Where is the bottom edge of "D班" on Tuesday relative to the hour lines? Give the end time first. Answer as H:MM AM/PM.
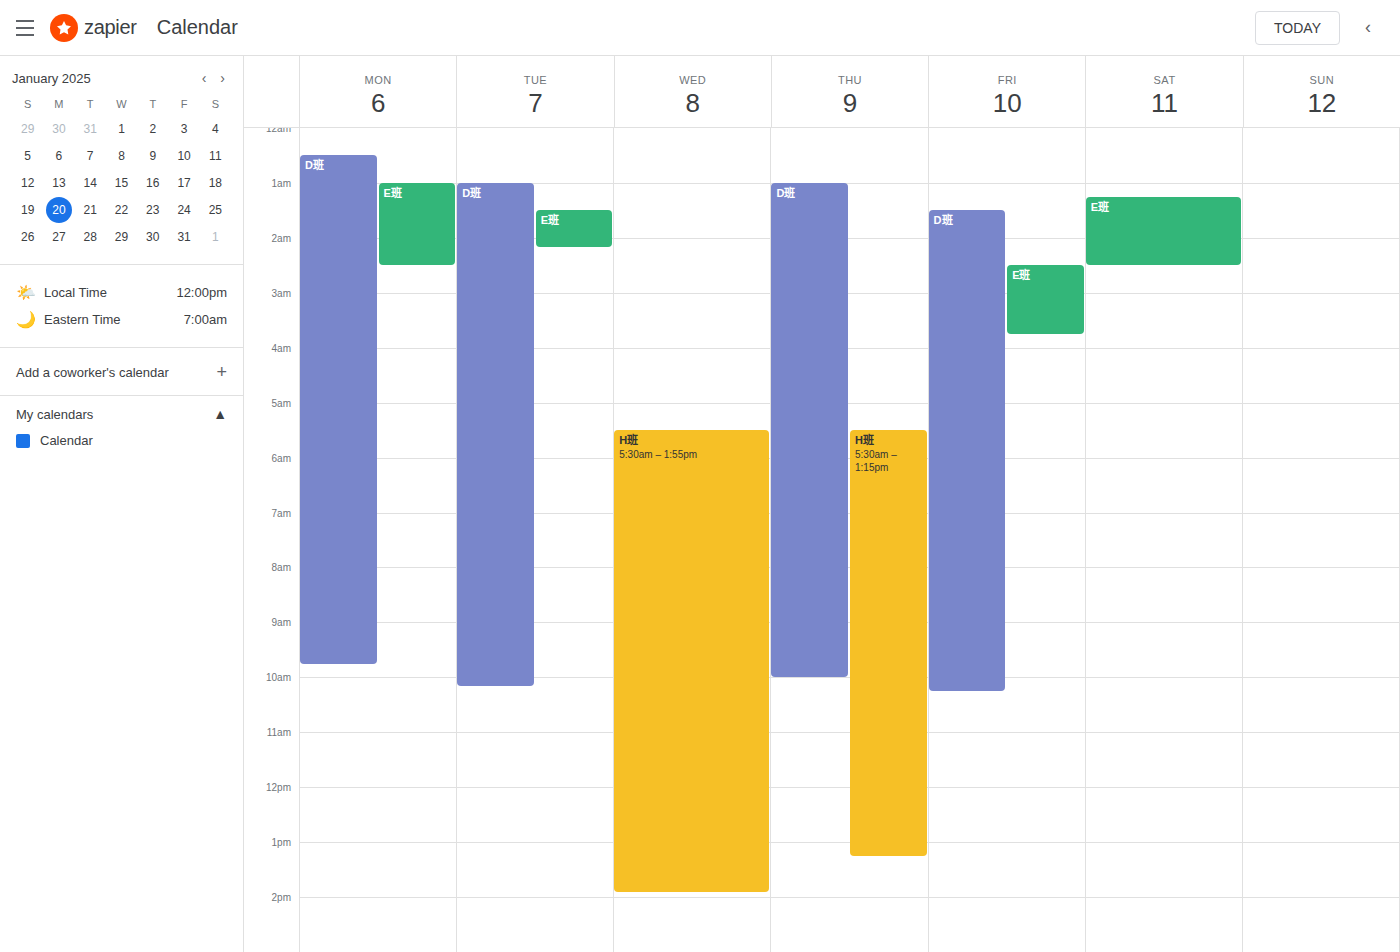
10:10 AM -- neither: 10 minutes below the 10 AM line and 50 minutes above the 11 AM line.